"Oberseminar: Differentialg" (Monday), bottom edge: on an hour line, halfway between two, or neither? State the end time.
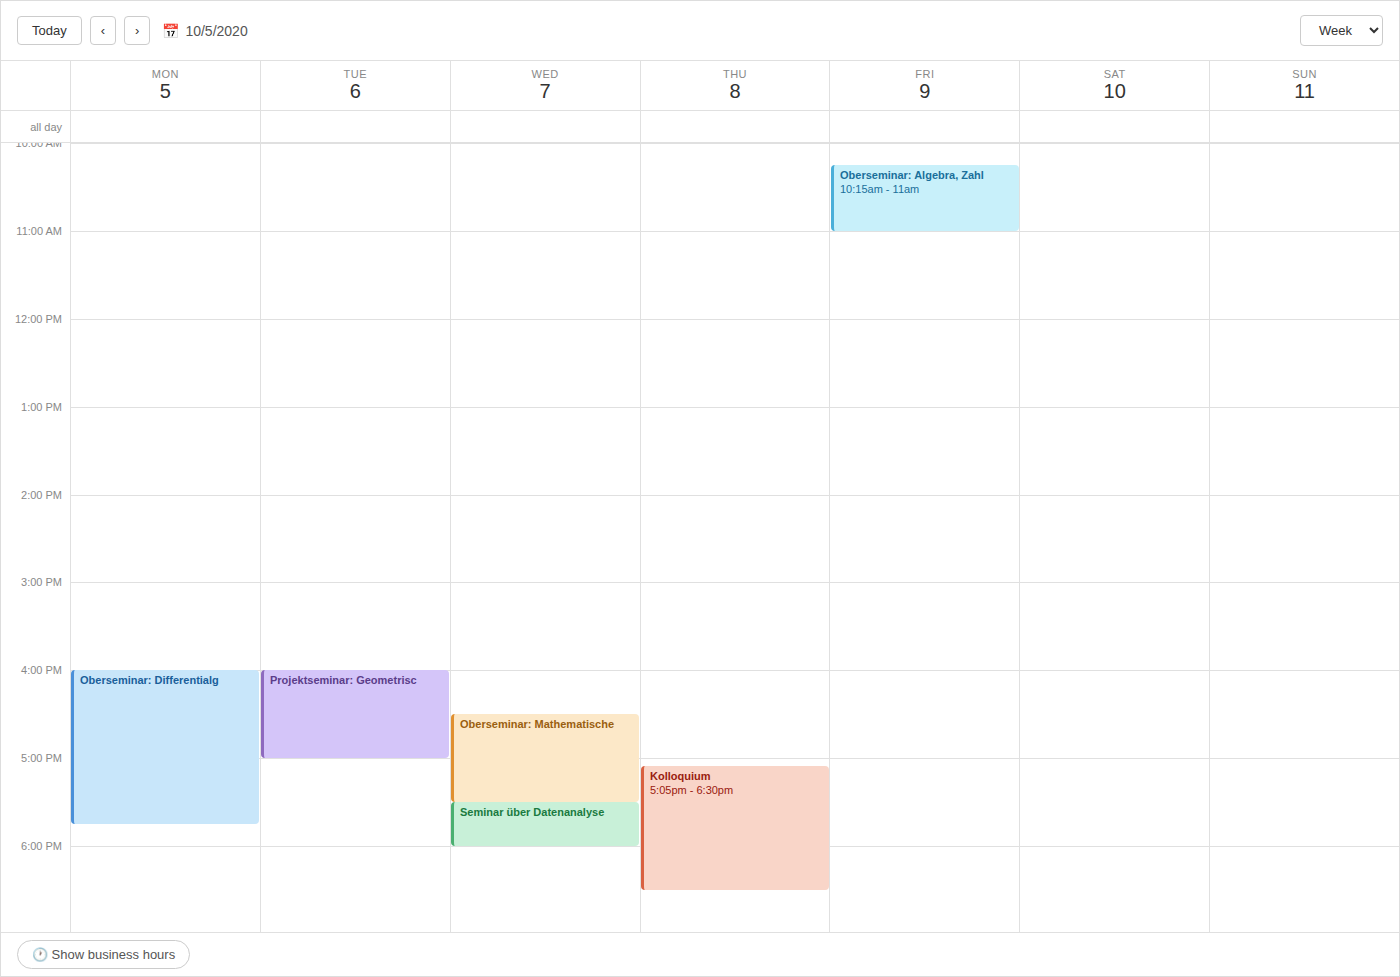
5:45 PM -- neither: three quarters of the way from the 5 PM line to the 6 PM line.